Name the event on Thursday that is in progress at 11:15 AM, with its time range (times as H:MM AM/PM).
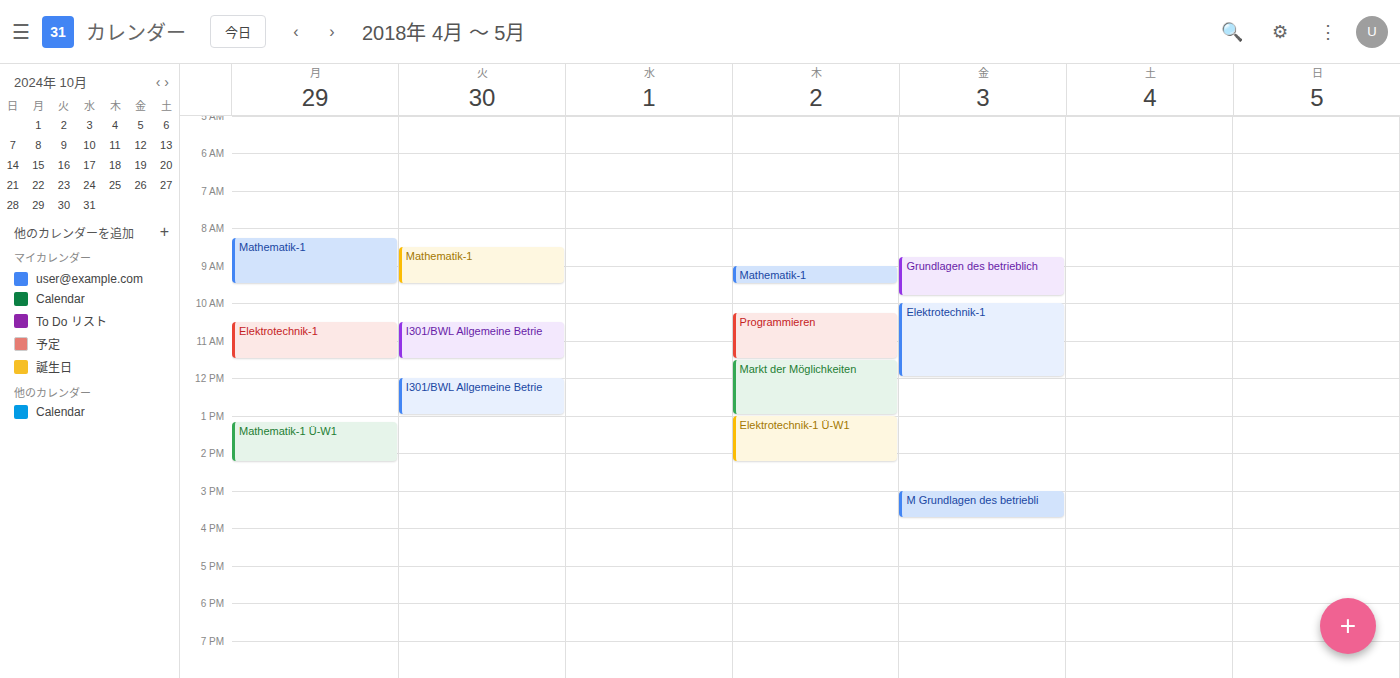
"Programmieren", 10:15 AM to 11:30 AM